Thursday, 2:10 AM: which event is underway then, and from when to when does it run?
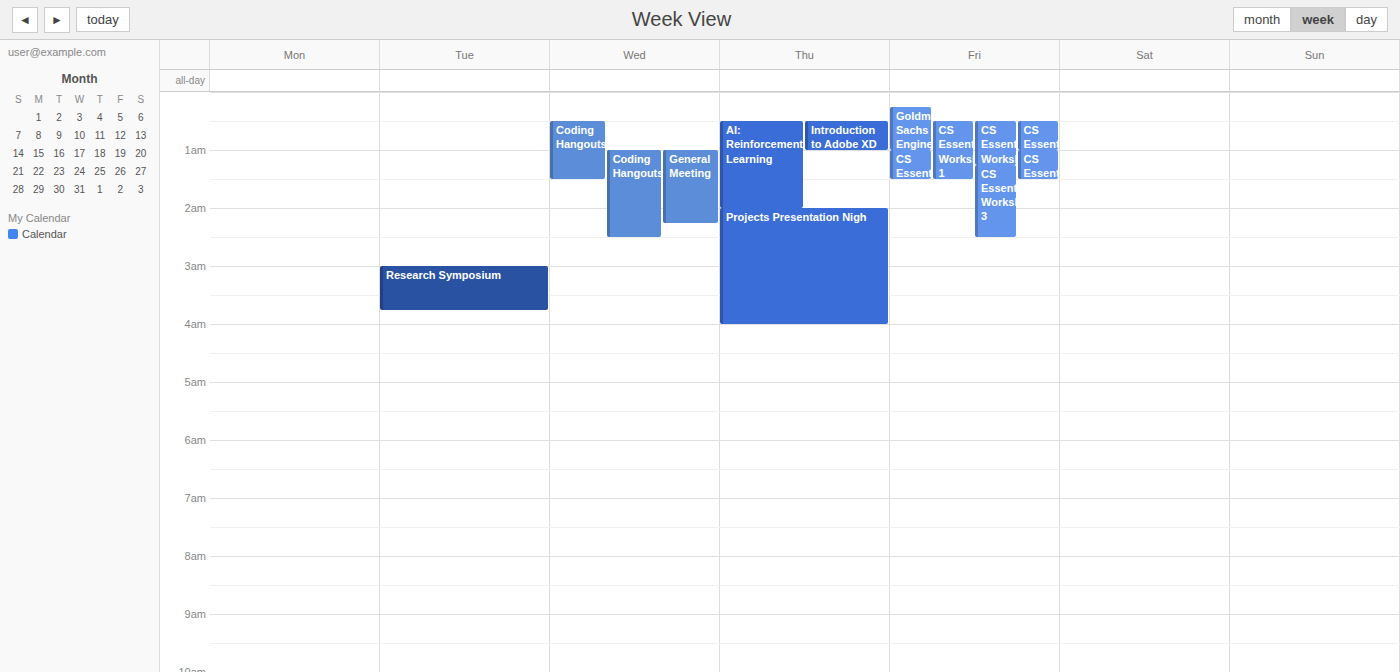
"Projects Presentation Nigh", 2:00 AM to 4:00 AM